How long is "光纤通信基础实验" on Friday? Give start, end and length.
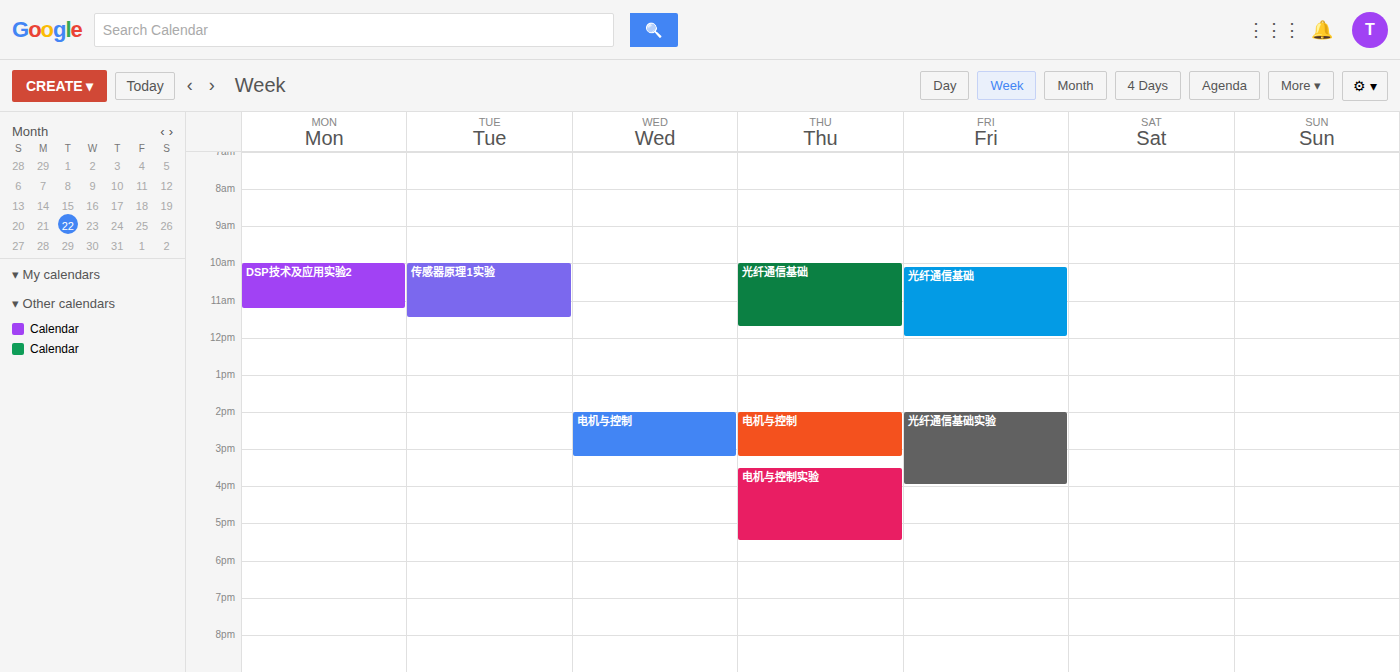
2:00 PM to 4:00 PM, 2 hours